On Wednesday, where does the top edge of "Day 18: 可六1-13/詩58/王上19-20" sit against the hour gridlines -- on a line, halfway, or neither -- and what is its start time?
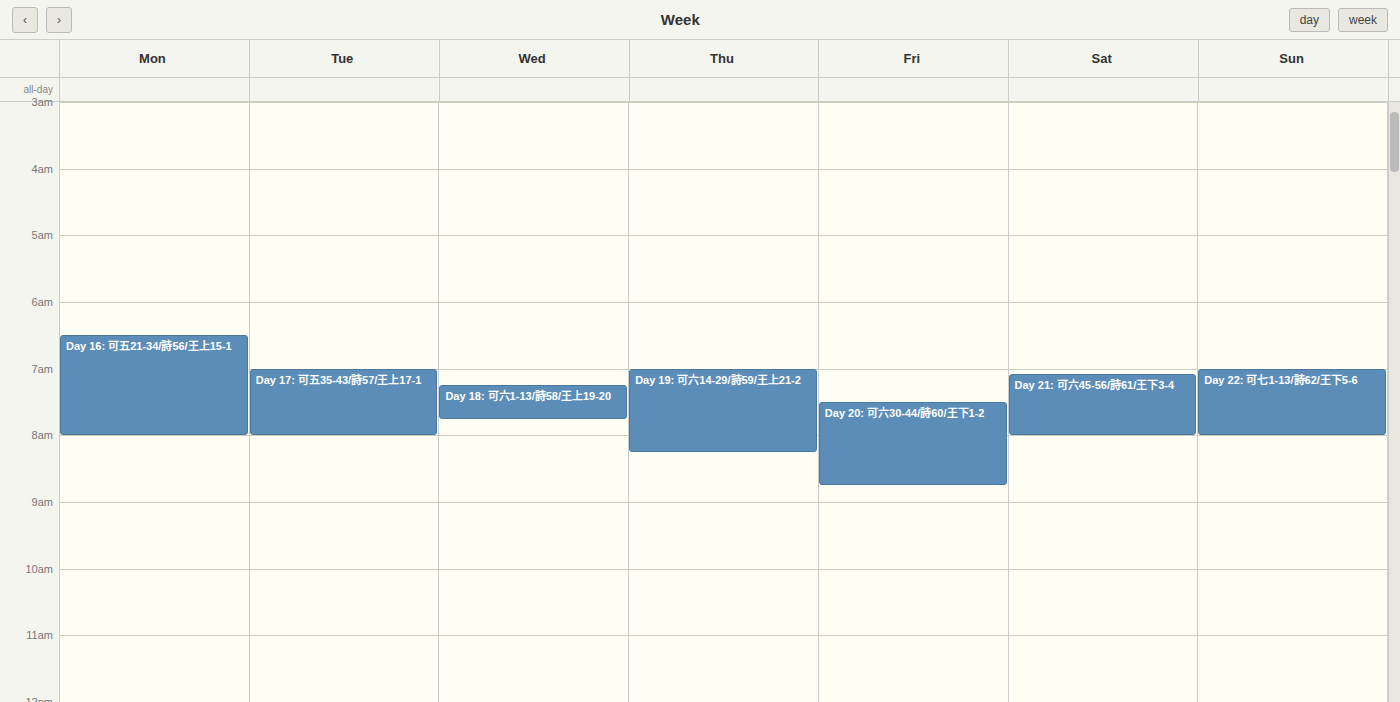
7:15 AM -- neither: a quarter of the way from the 7 AM line to the 8 AM line.